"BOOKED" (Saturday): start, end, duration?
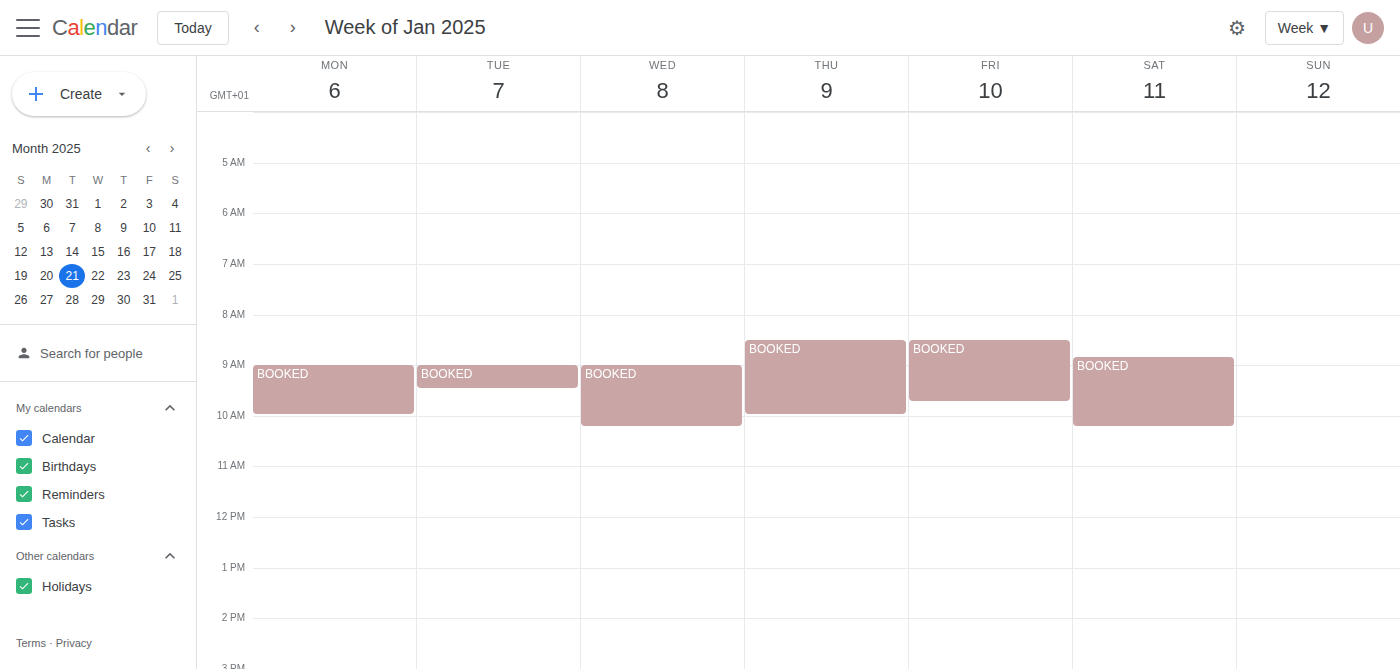
8:50 AM to 10:15 AM, 1 hour 25 minutes